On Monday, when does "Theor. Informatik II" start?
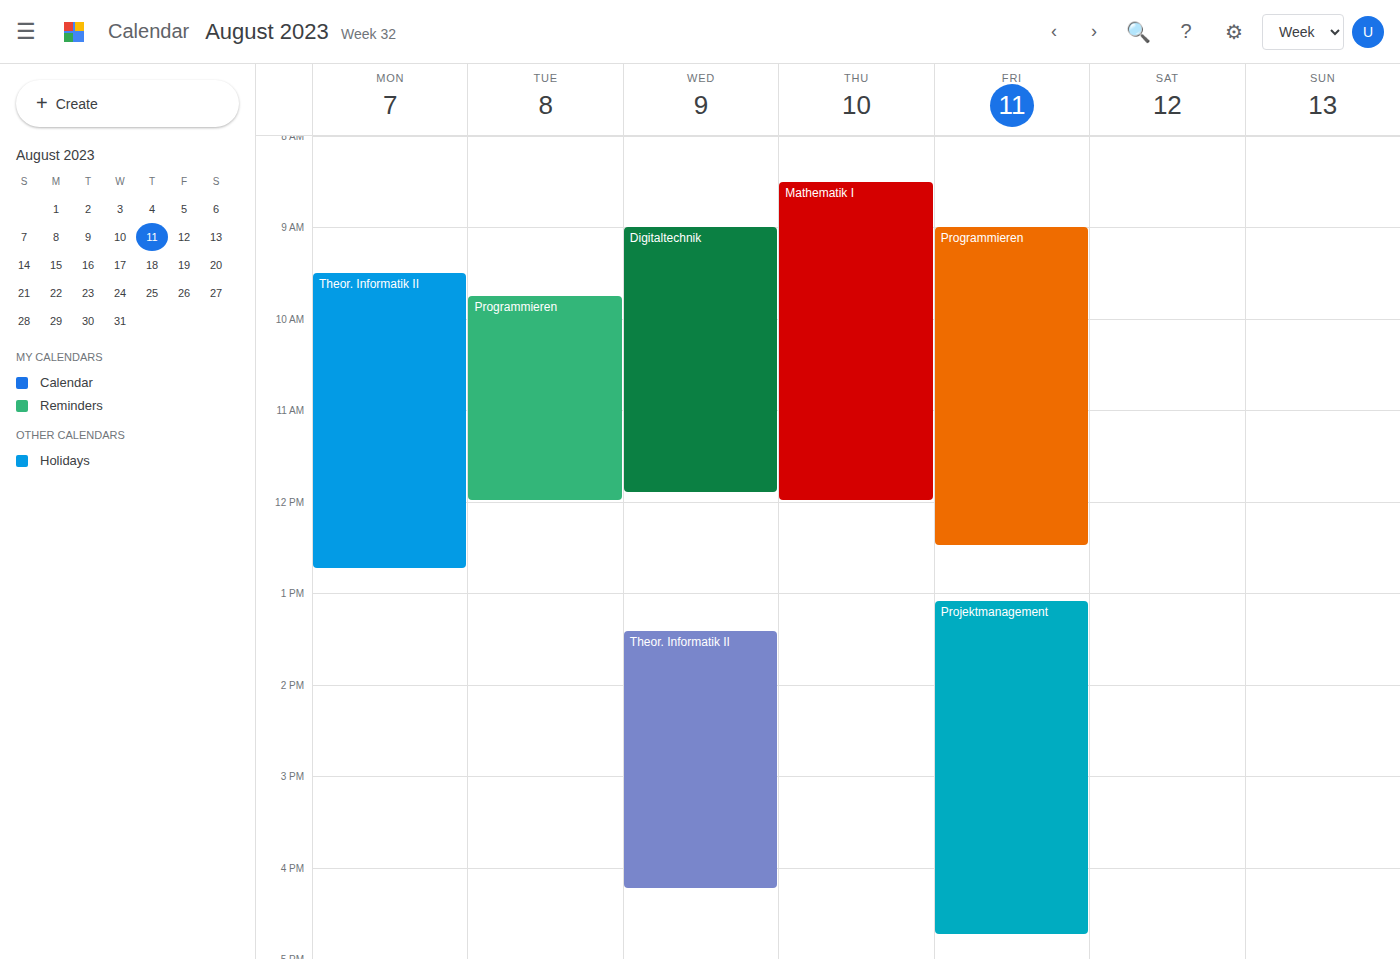
9:30 AM